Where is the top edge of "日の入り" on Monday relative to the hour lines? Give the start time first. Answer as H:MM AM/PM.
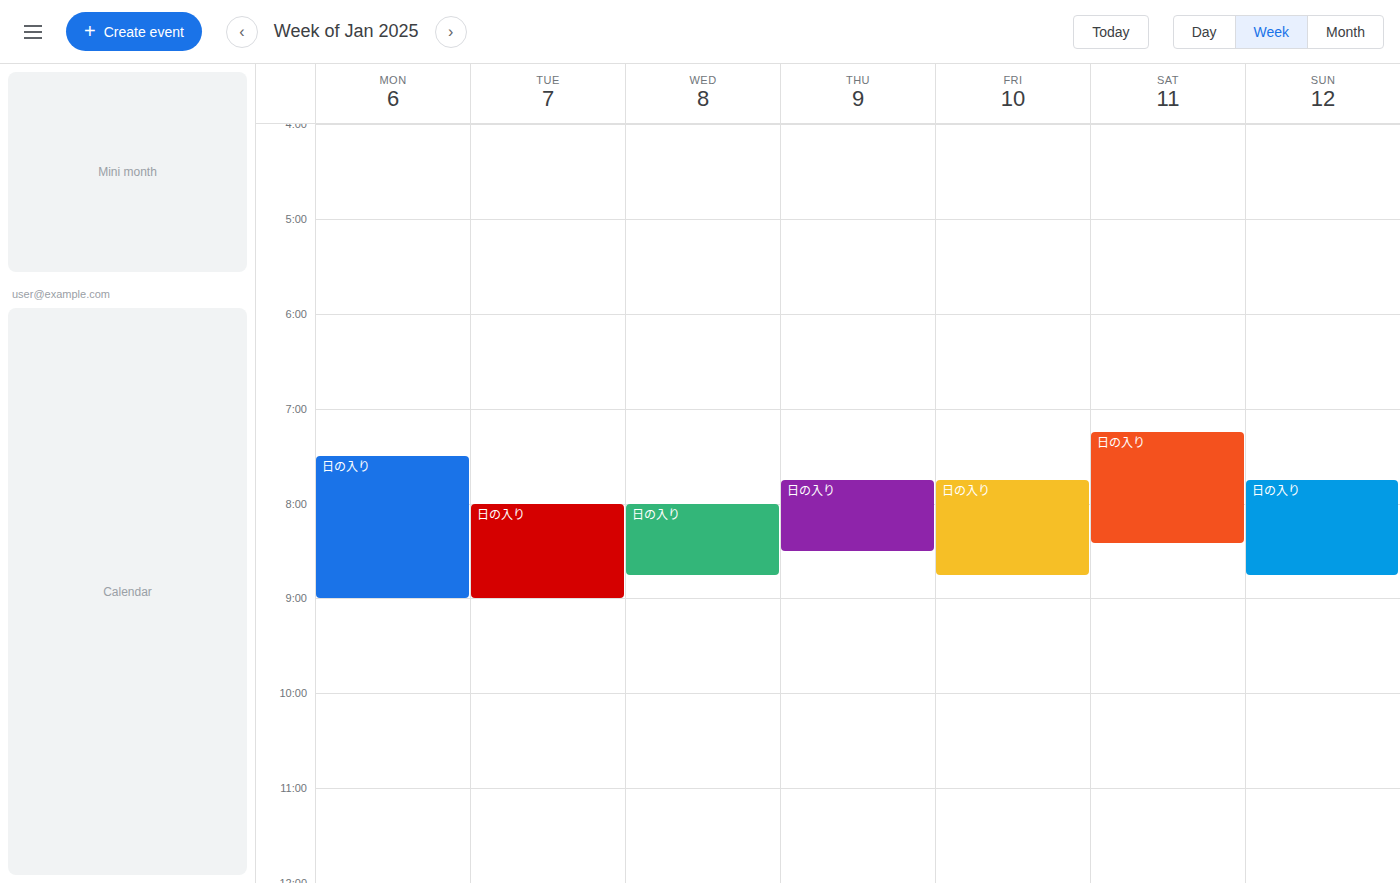
7:30 AM -- halfway between the 7 AM and 8 AM lines.